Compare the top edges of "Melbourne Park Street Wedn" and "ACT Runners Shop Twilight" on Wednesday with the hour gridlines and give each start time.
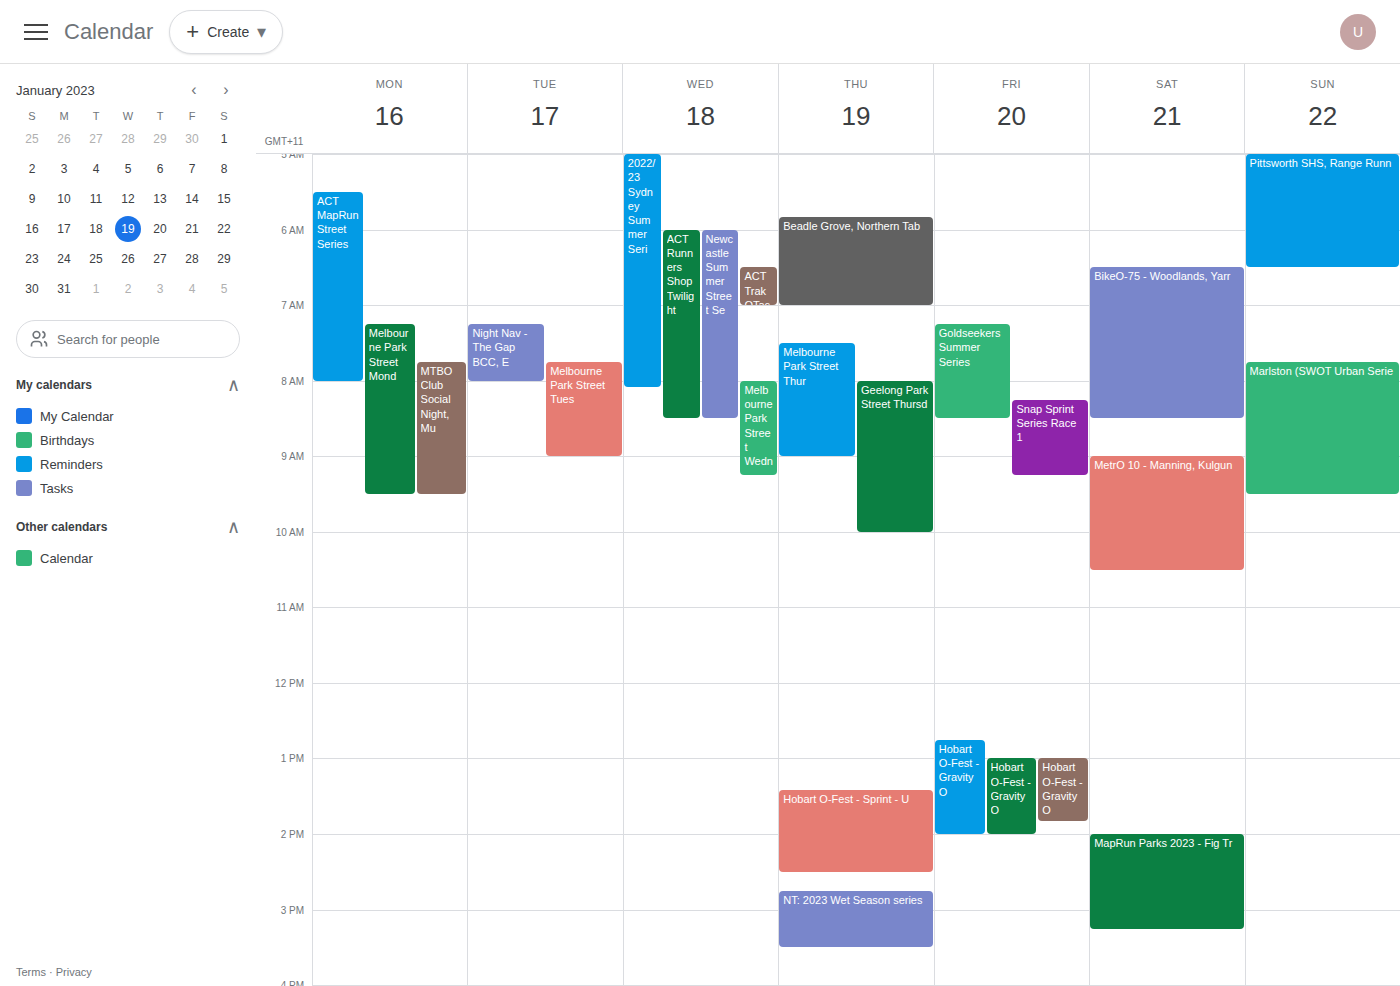
"Melbourne Park Street Wedn": 8:00 AM, exactly on the 8 AM line. "ACT Runners Shop Twilight": 6:00 AM, exactly on the 6 AM line.